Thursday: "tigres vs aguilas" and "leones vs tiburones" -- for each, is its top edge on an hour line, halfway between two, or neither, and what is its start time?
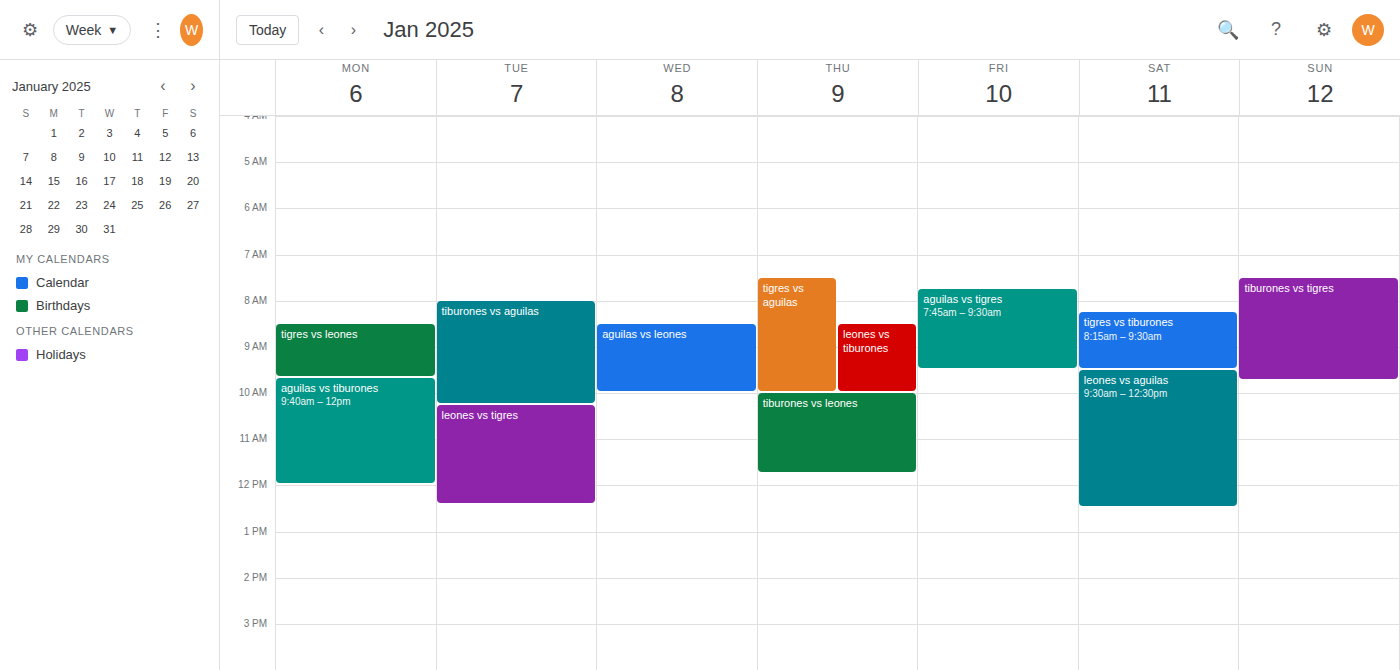
"tigres vs aguilas": 7:30 AM, halfway between the 7 AM and 8 AM lines. "leones vs tiburones": 8:30 AM, halfway between the 8 AM and 9 AM lines.